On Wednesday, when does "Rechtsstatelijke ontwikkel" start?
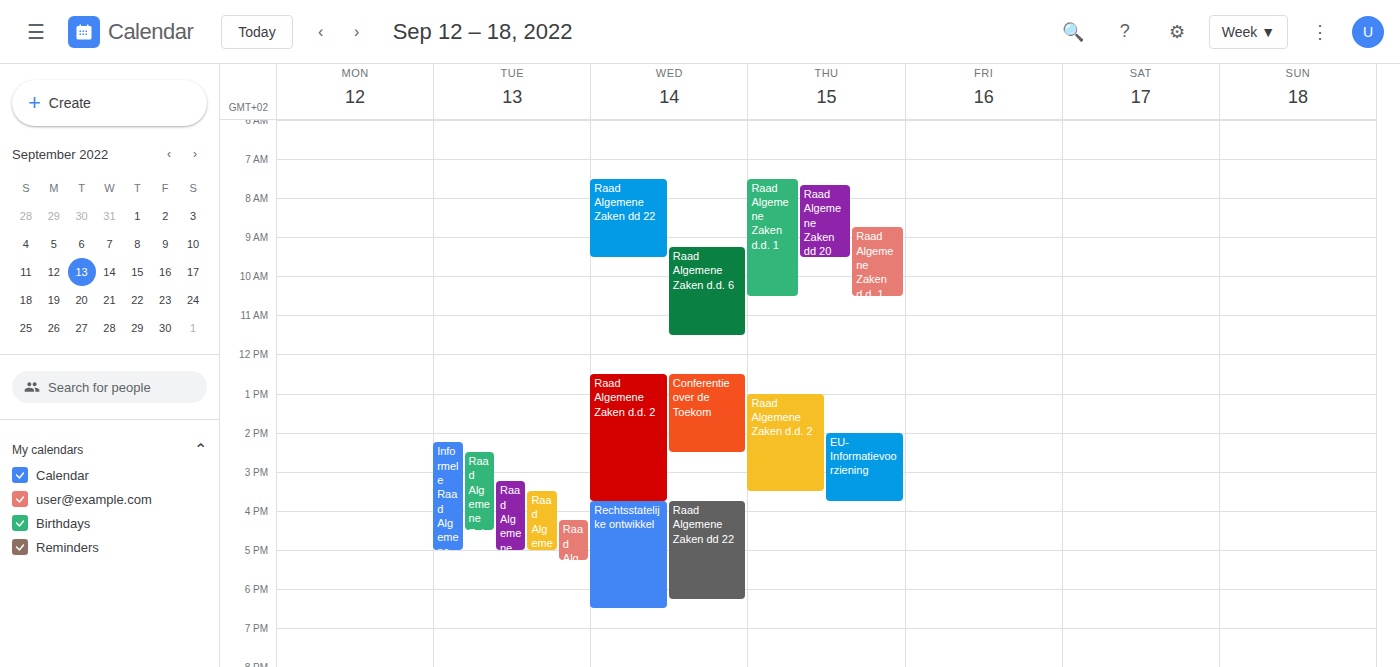
3:45 PM